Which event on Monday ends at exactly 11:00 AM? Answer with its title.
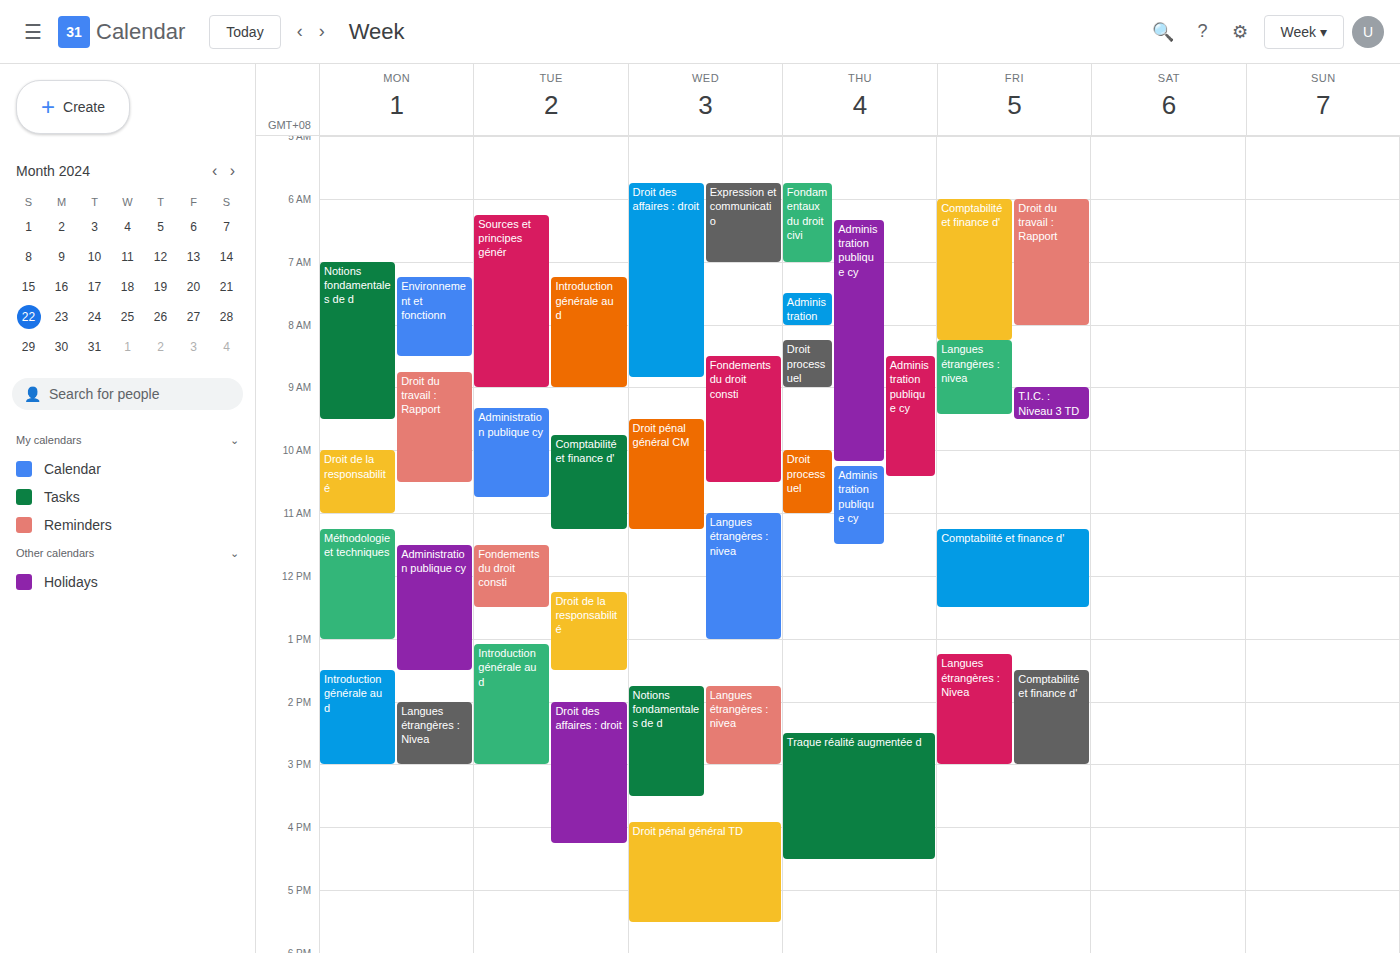
"Droit de la responsabilité"